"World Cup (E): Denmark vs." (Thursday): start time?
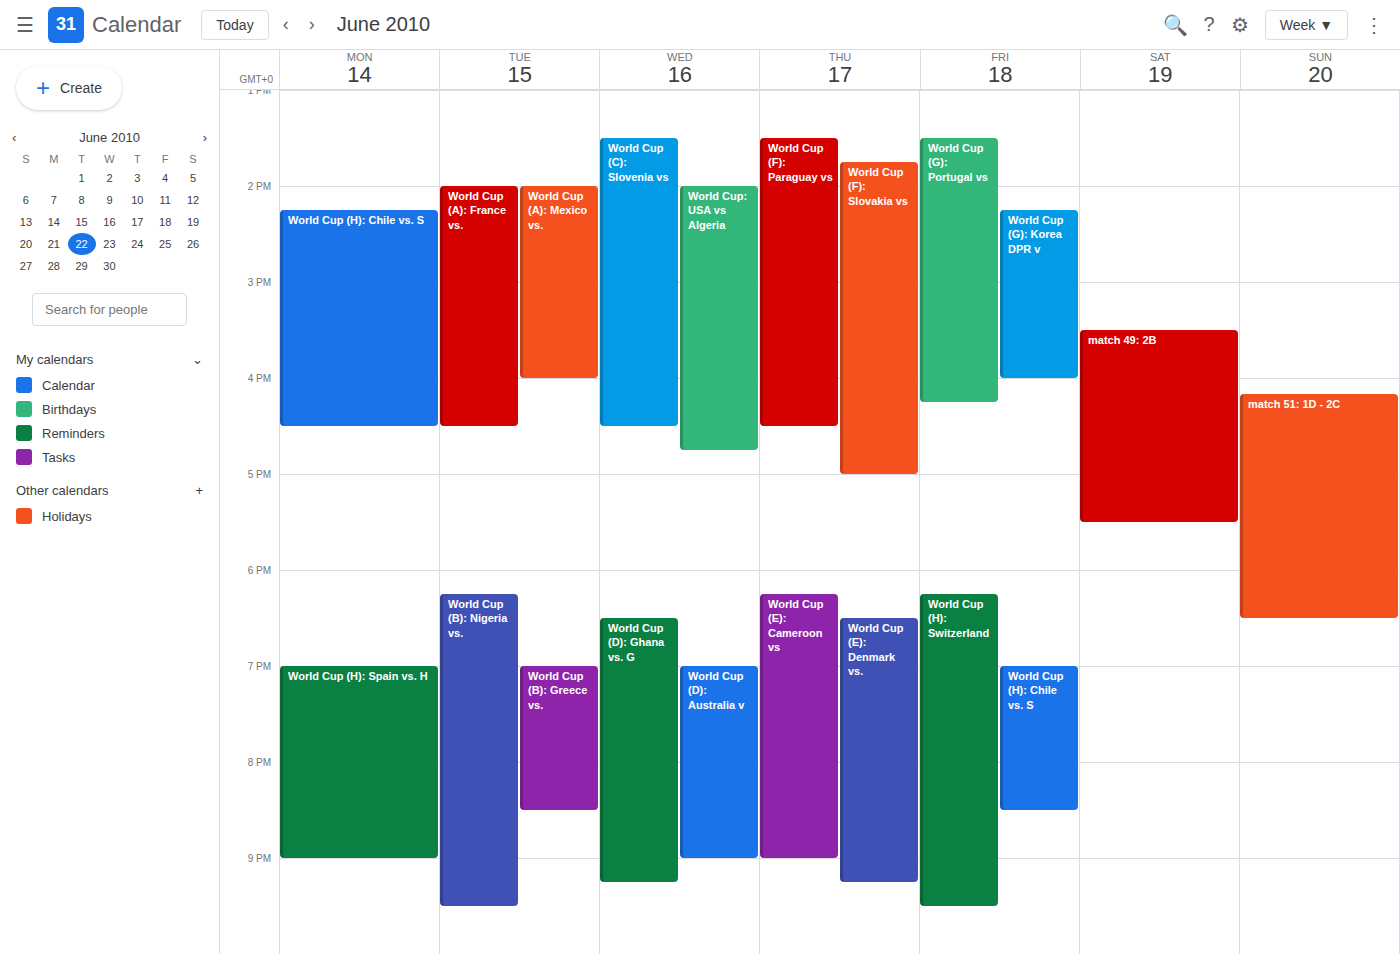
6:30 PM